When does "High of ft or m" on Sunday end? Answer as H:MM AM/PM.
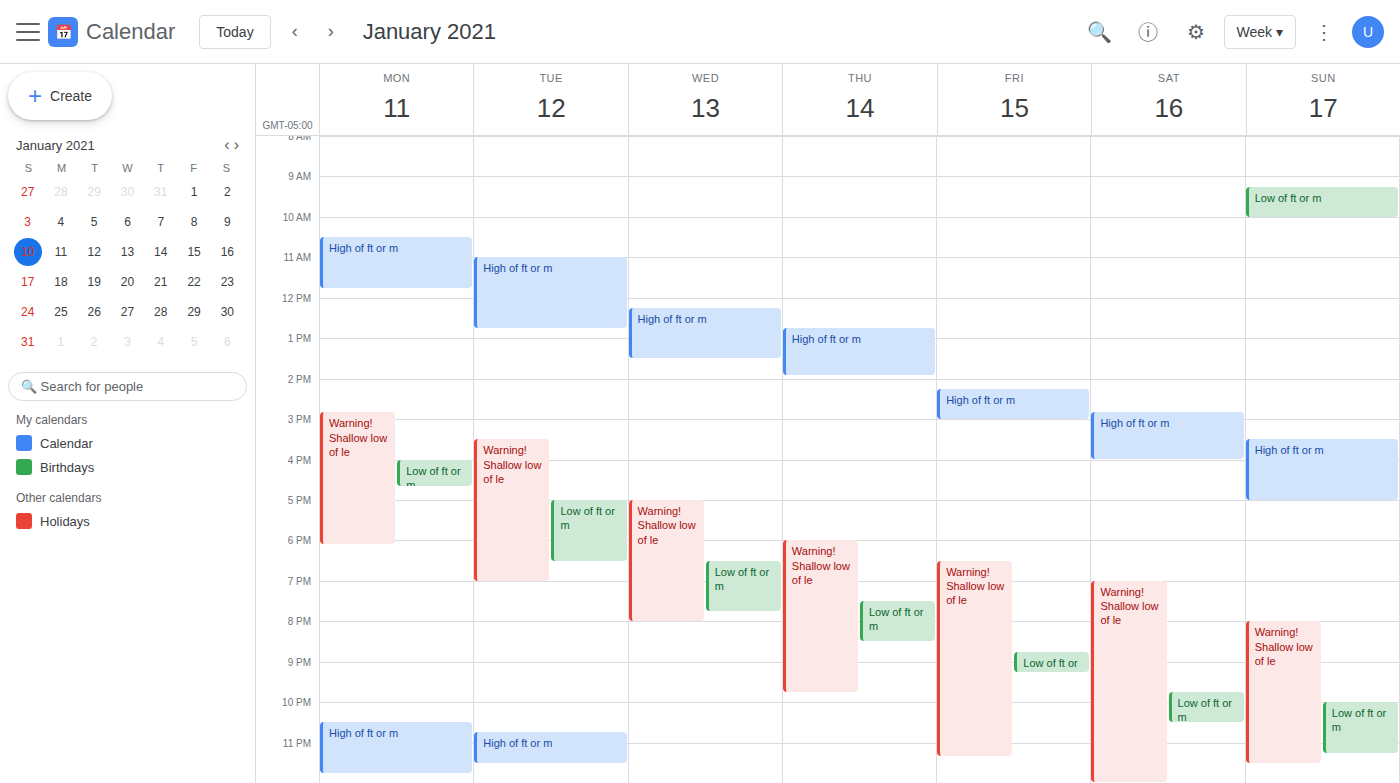
5:00 PM